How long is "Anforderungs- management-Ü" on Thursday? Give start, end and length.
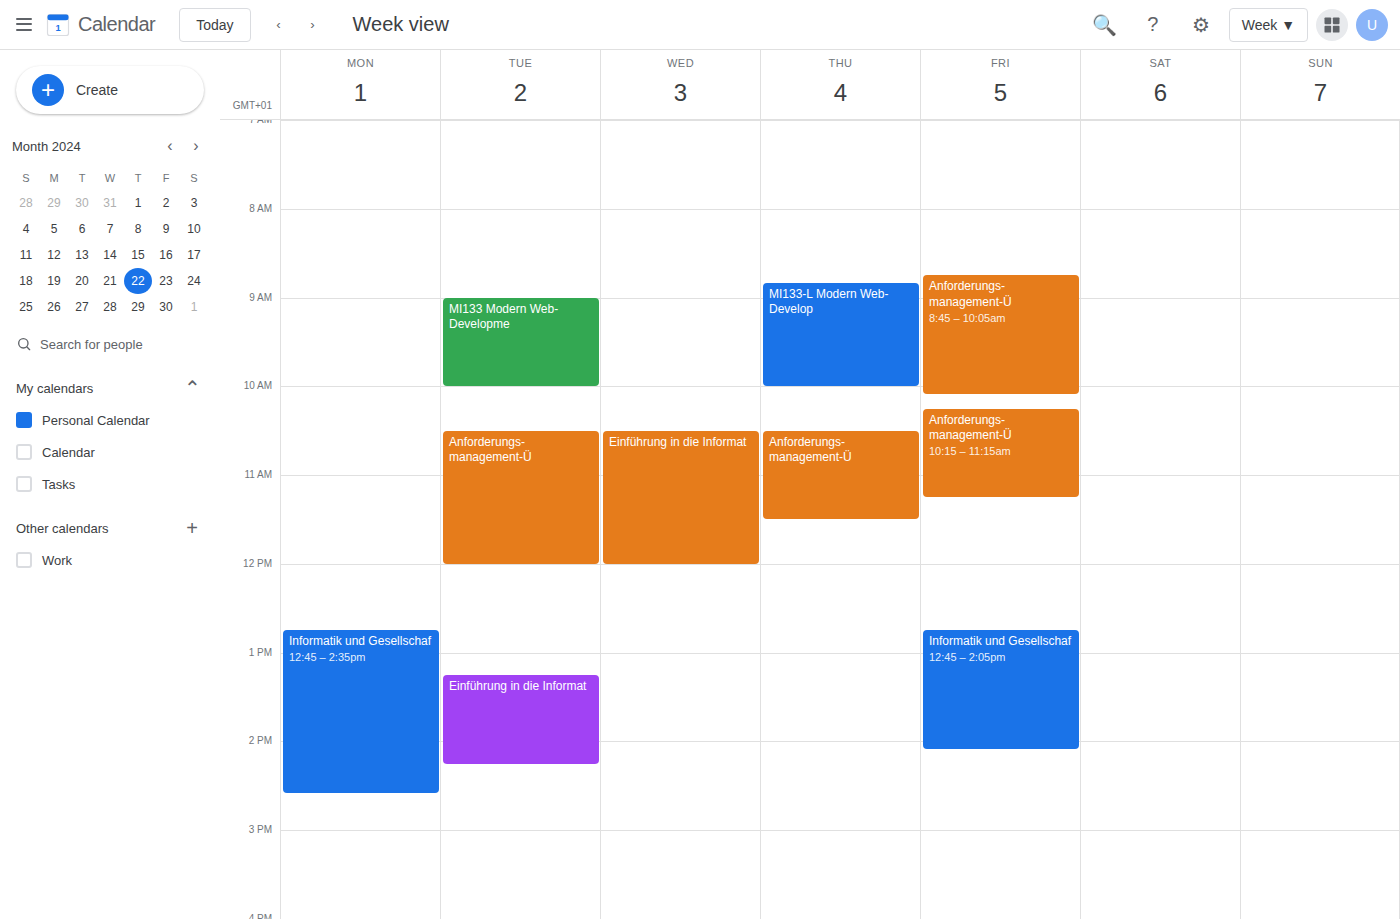
10:30 AM to 11:30 AM, 1 hour